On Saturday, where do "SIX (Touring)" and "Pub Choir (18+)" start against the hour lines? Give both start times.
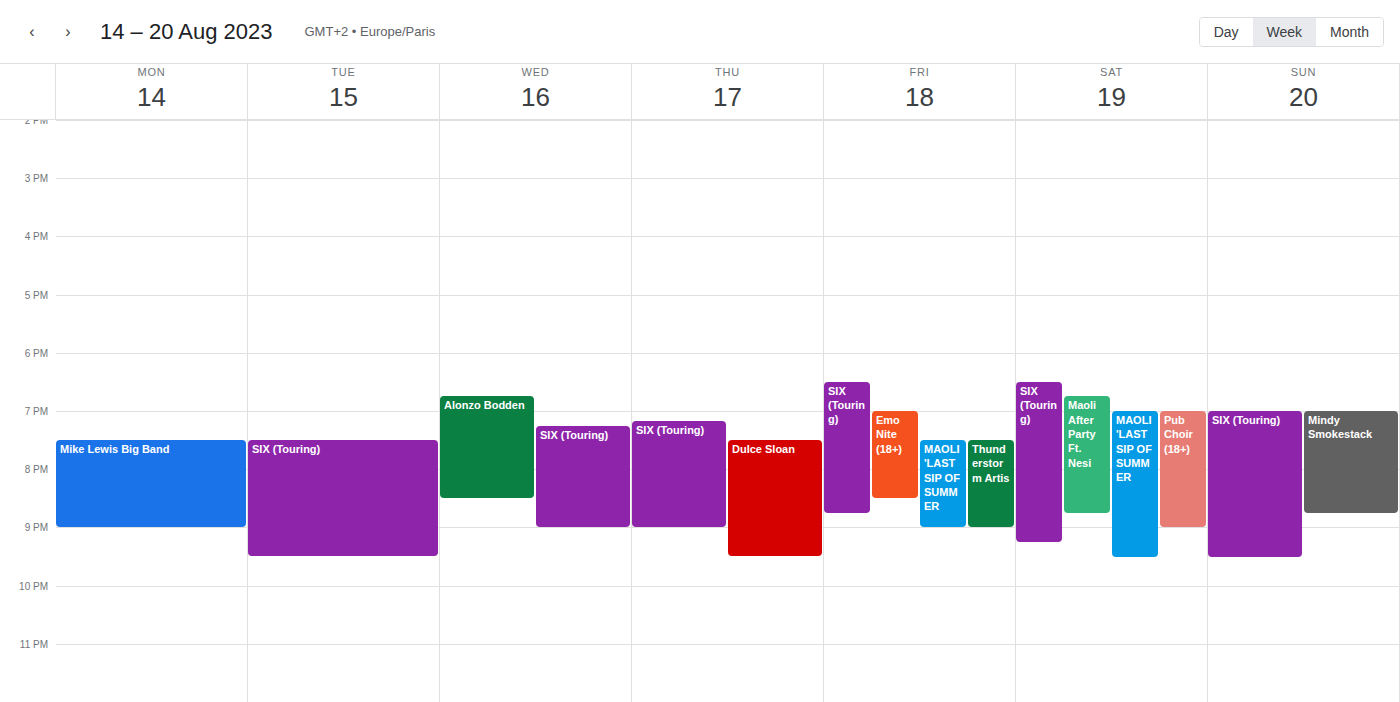
"SIX (Touring)": 6:30 PM, halfway between the 6 PM and 7 PM lines. "Pub Choir (18+)": 7:00 PM, exactly on the 7 PM line.